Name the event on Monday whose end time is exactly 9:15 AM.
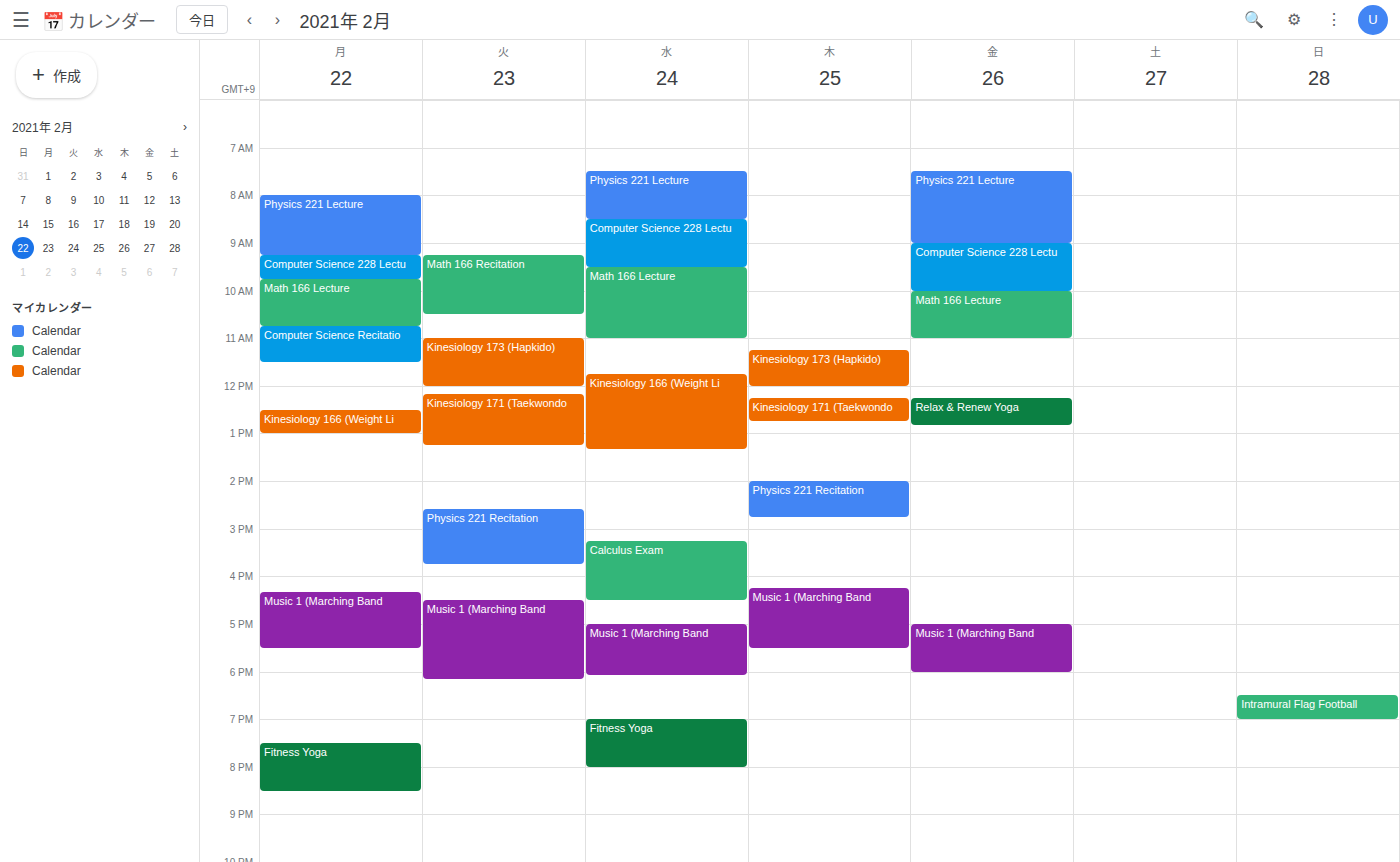
"Physics 221 Lecture"